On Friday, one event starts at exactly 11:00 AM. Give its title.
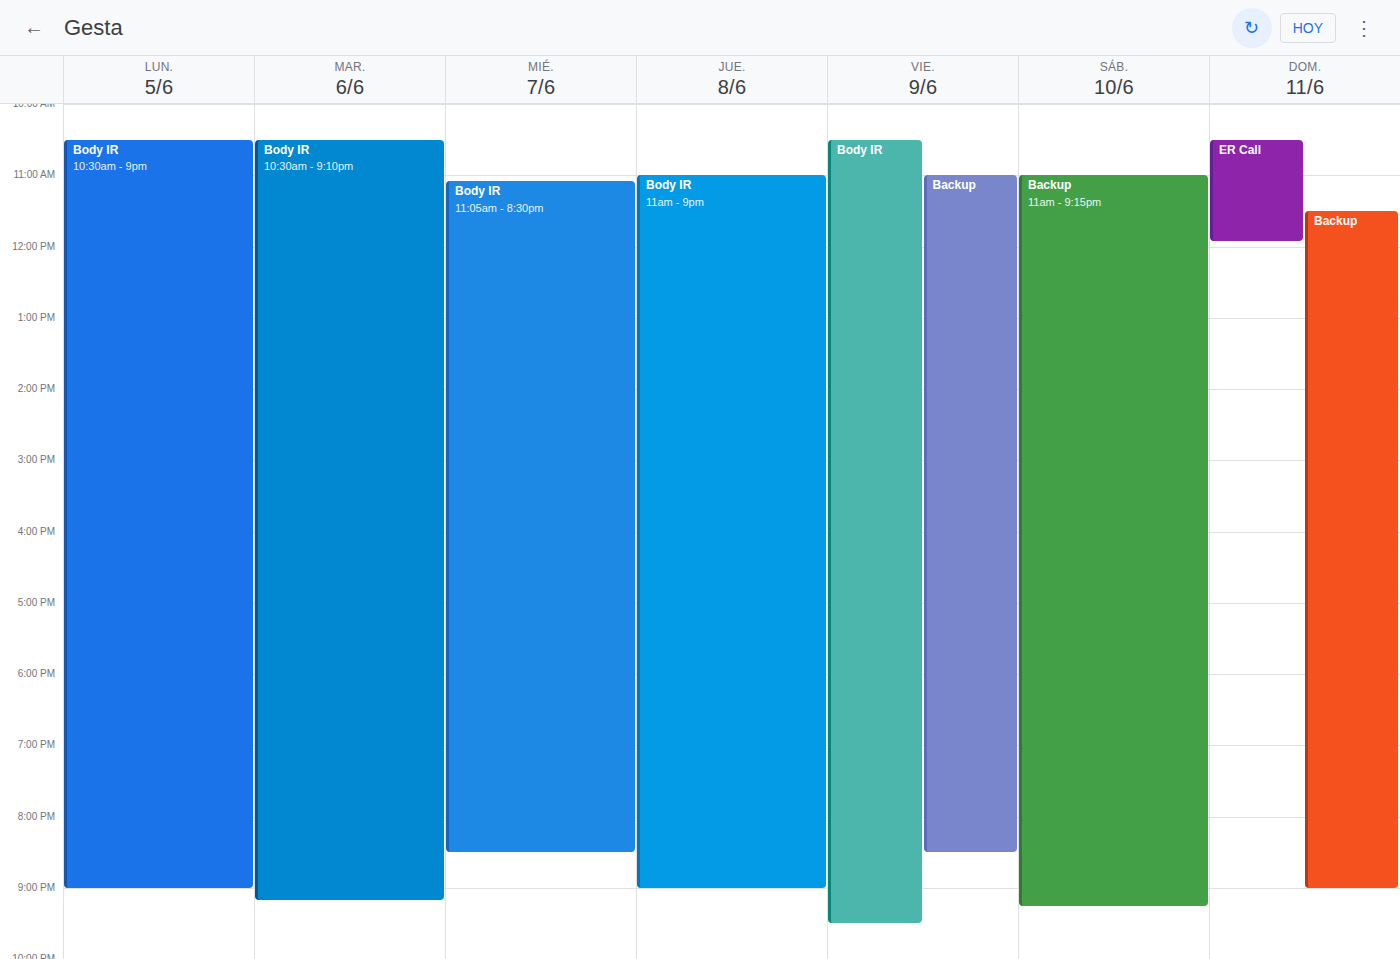
"Backup"